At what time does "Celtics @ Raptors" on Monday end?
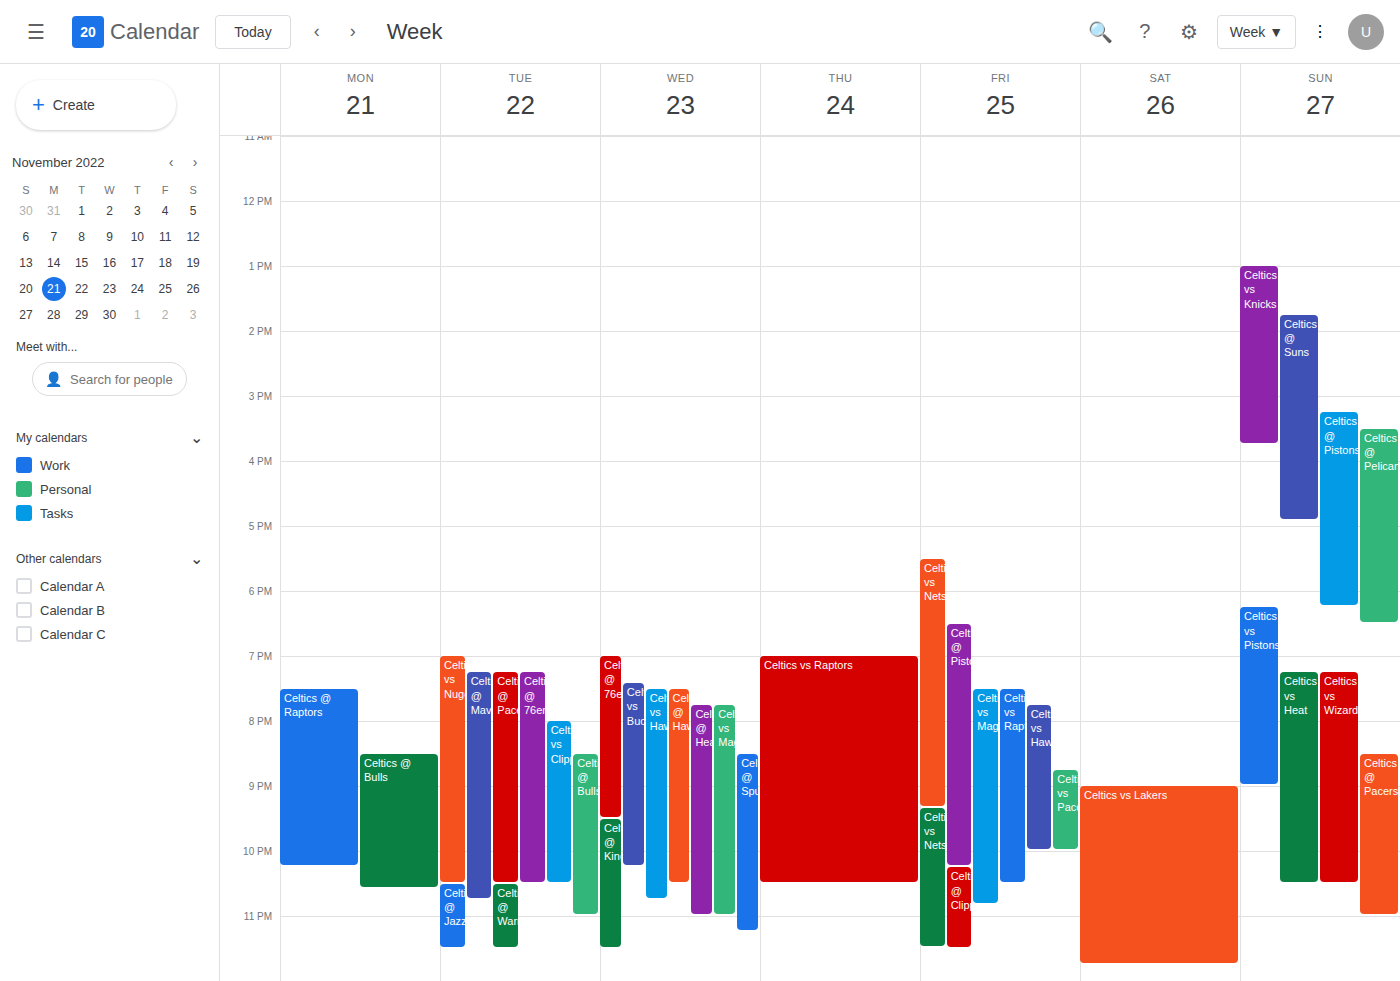
22:15